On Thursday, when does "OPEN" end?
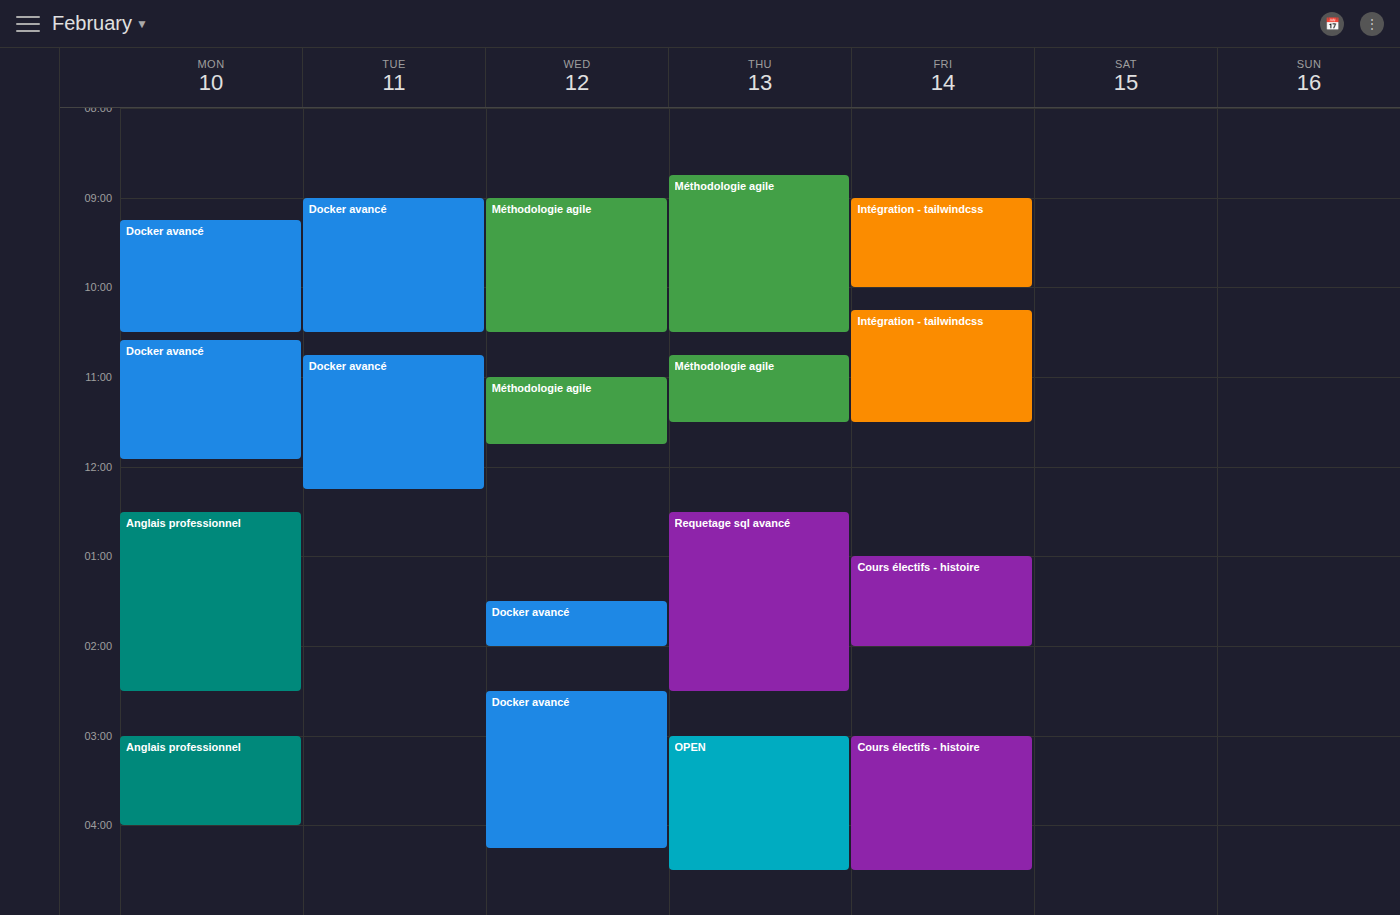
16:30